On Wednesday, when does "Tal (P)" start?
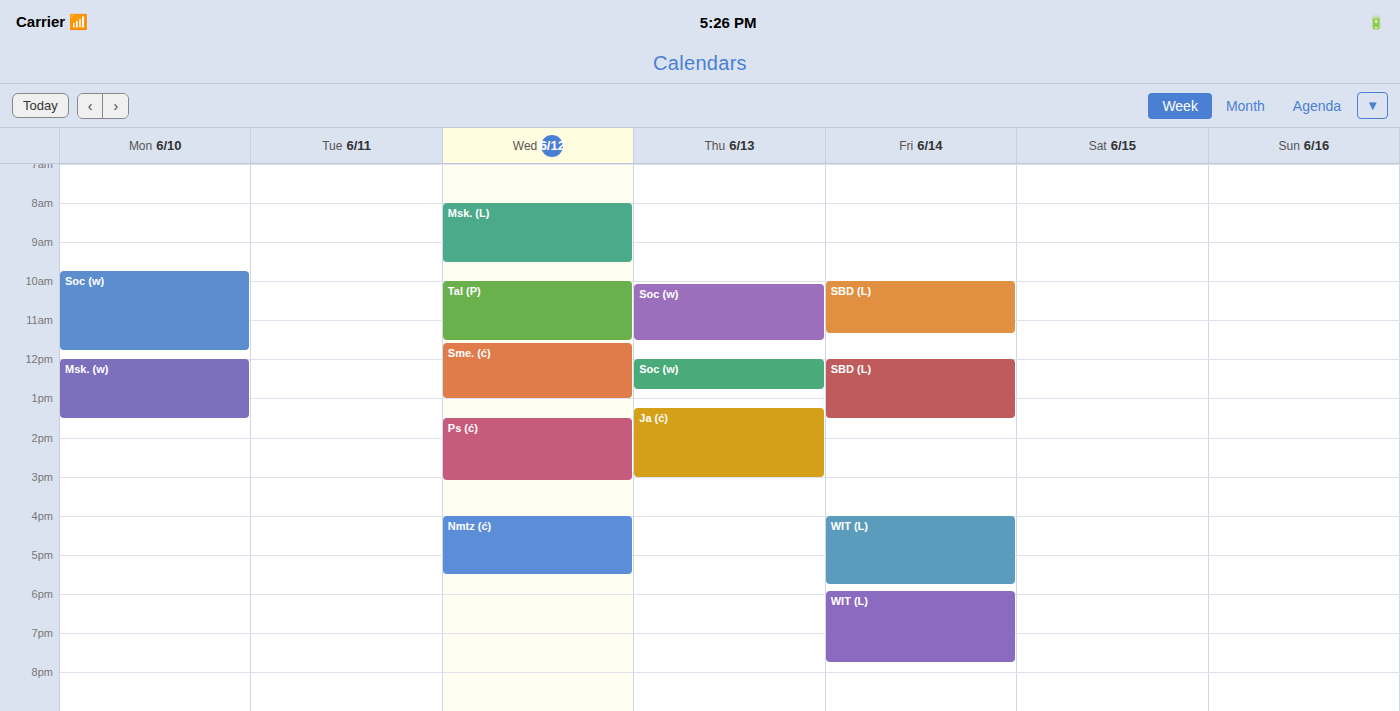
10:00 AM